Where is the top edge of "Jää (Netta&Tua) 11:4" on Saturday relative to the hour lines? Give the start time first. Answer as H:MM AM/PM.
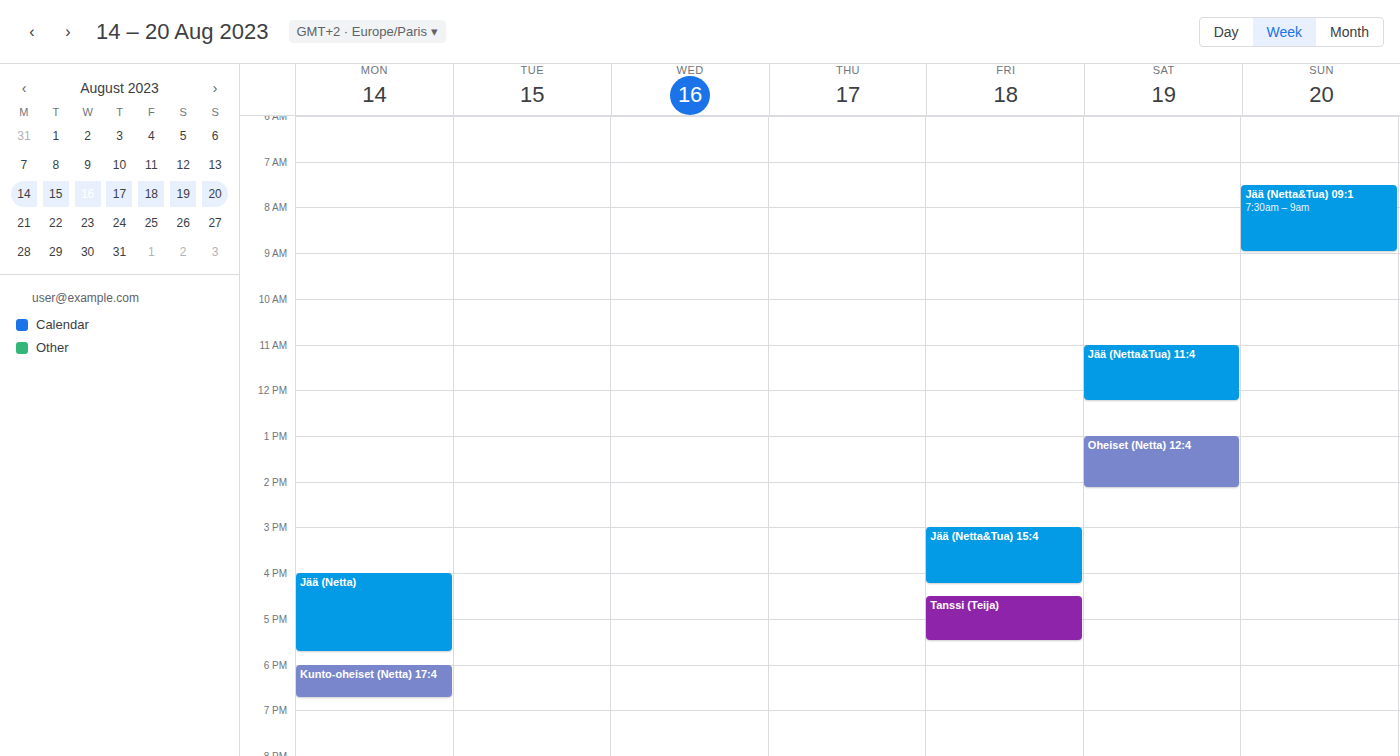
11:00 AM -- exactly on the 11 AM line.